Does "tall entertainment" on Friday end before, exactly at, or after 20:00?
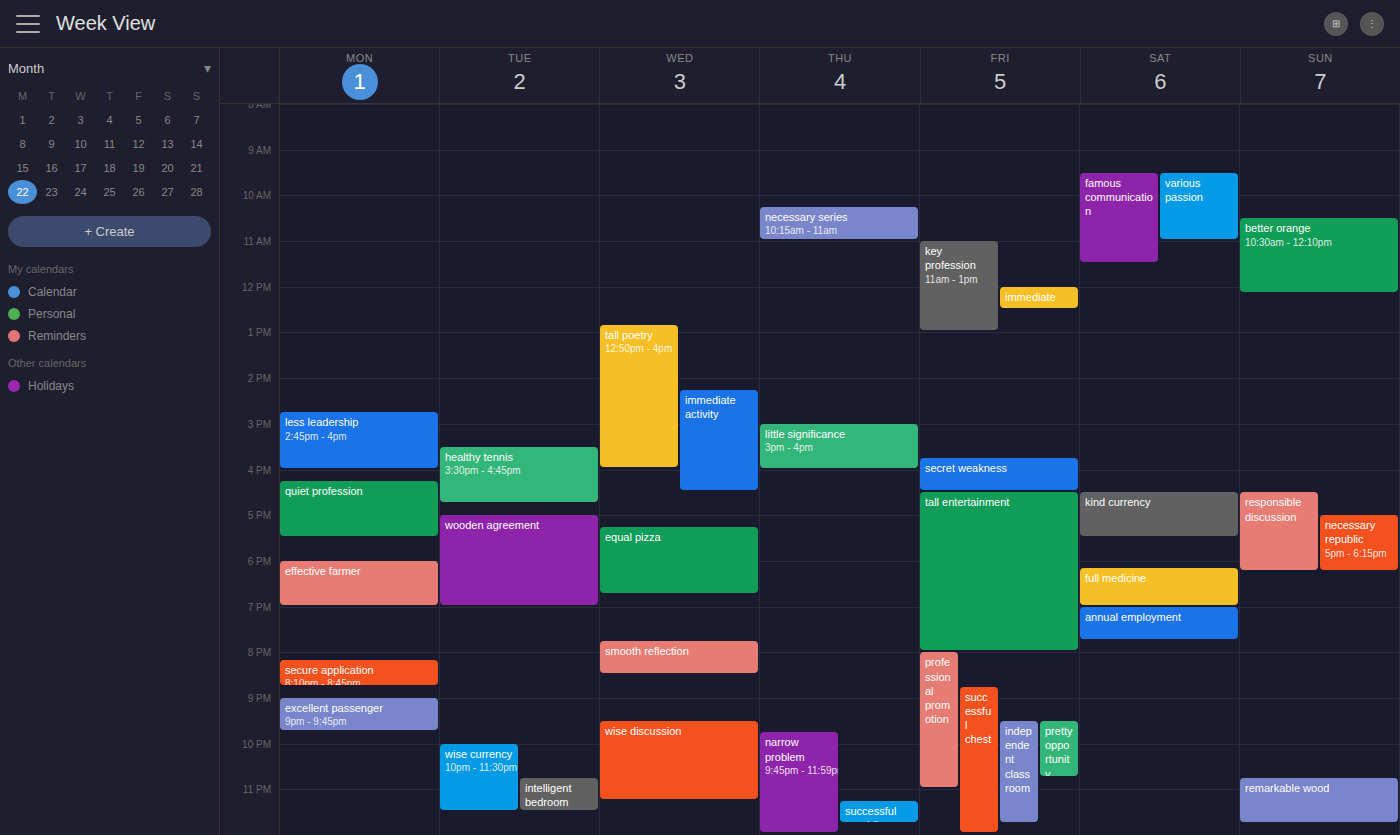
20:00 -- exactly at 20:00, on the 20:00 line.